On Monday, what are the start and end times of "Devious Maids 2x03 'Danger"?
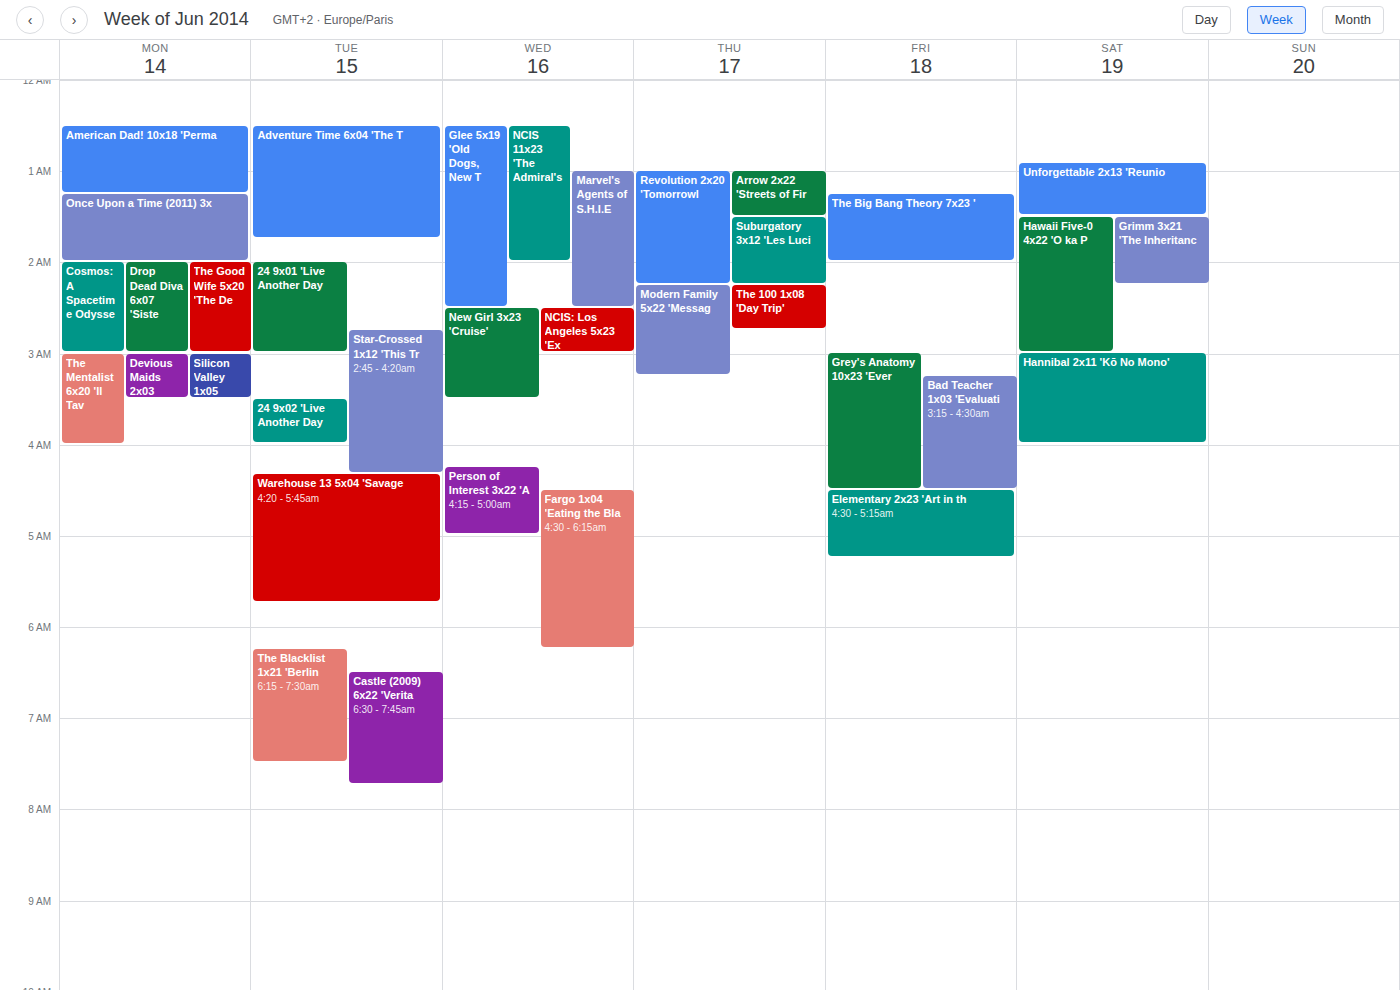
3:00 AM to 3:30 AM